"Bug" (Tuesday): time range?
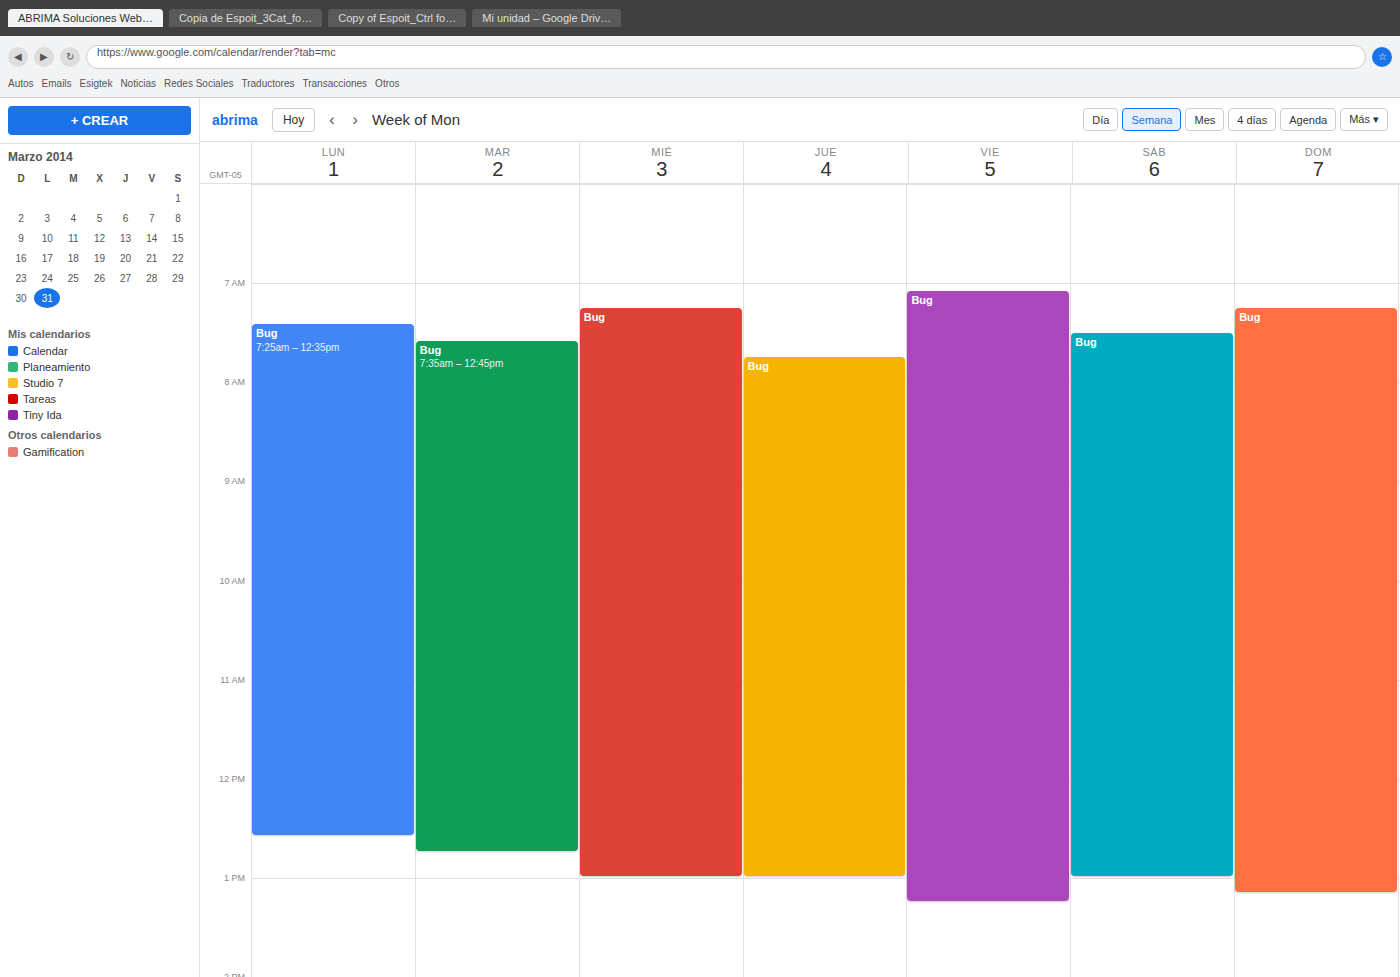
7:35 AM to 12:45 PM